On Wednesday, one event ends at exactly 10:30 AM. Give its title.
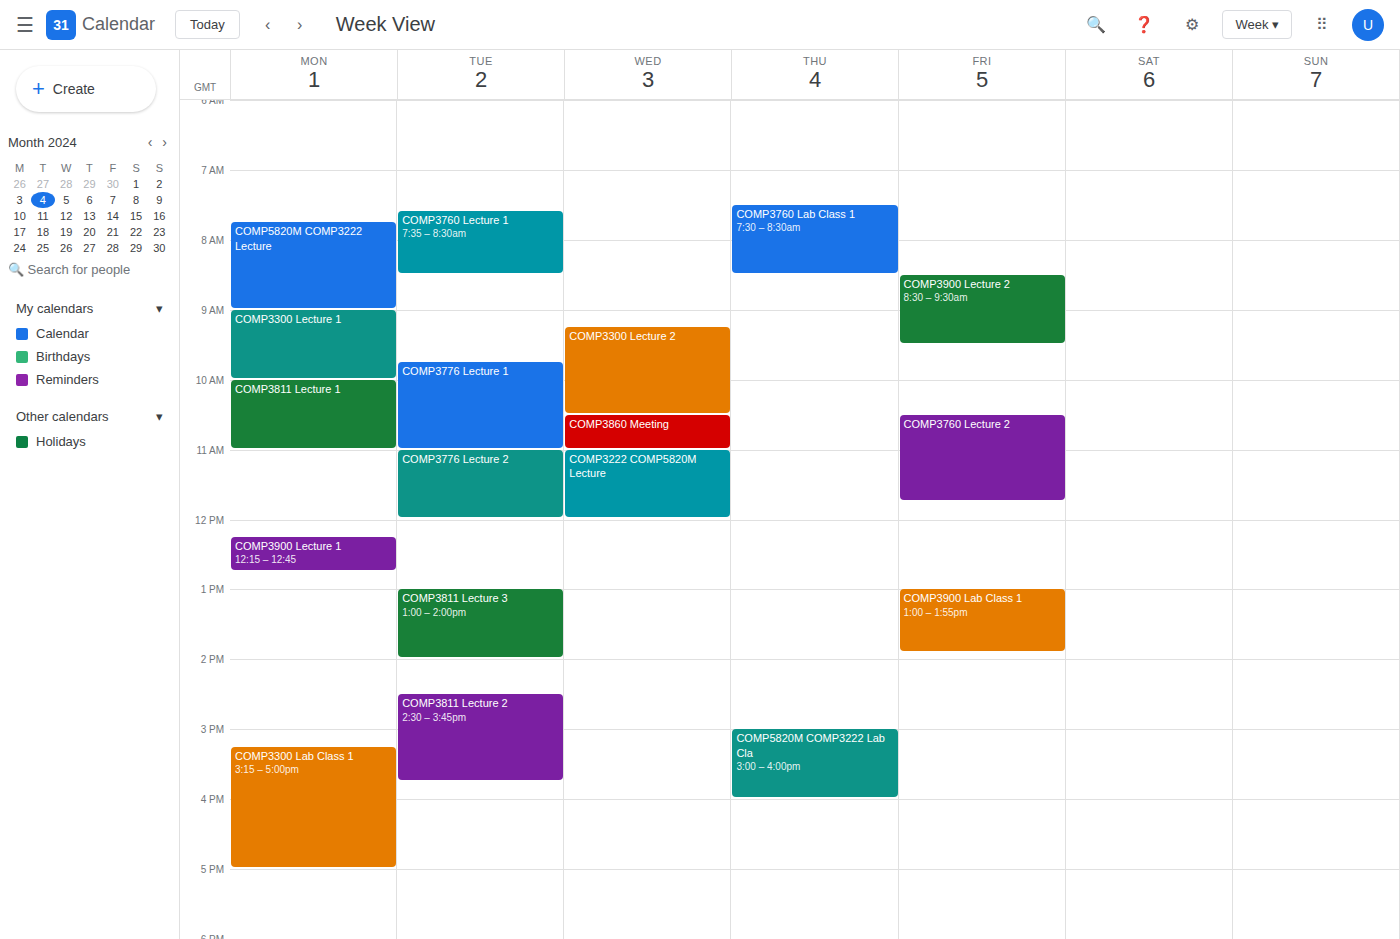
"COMP3300 Lecture 2"